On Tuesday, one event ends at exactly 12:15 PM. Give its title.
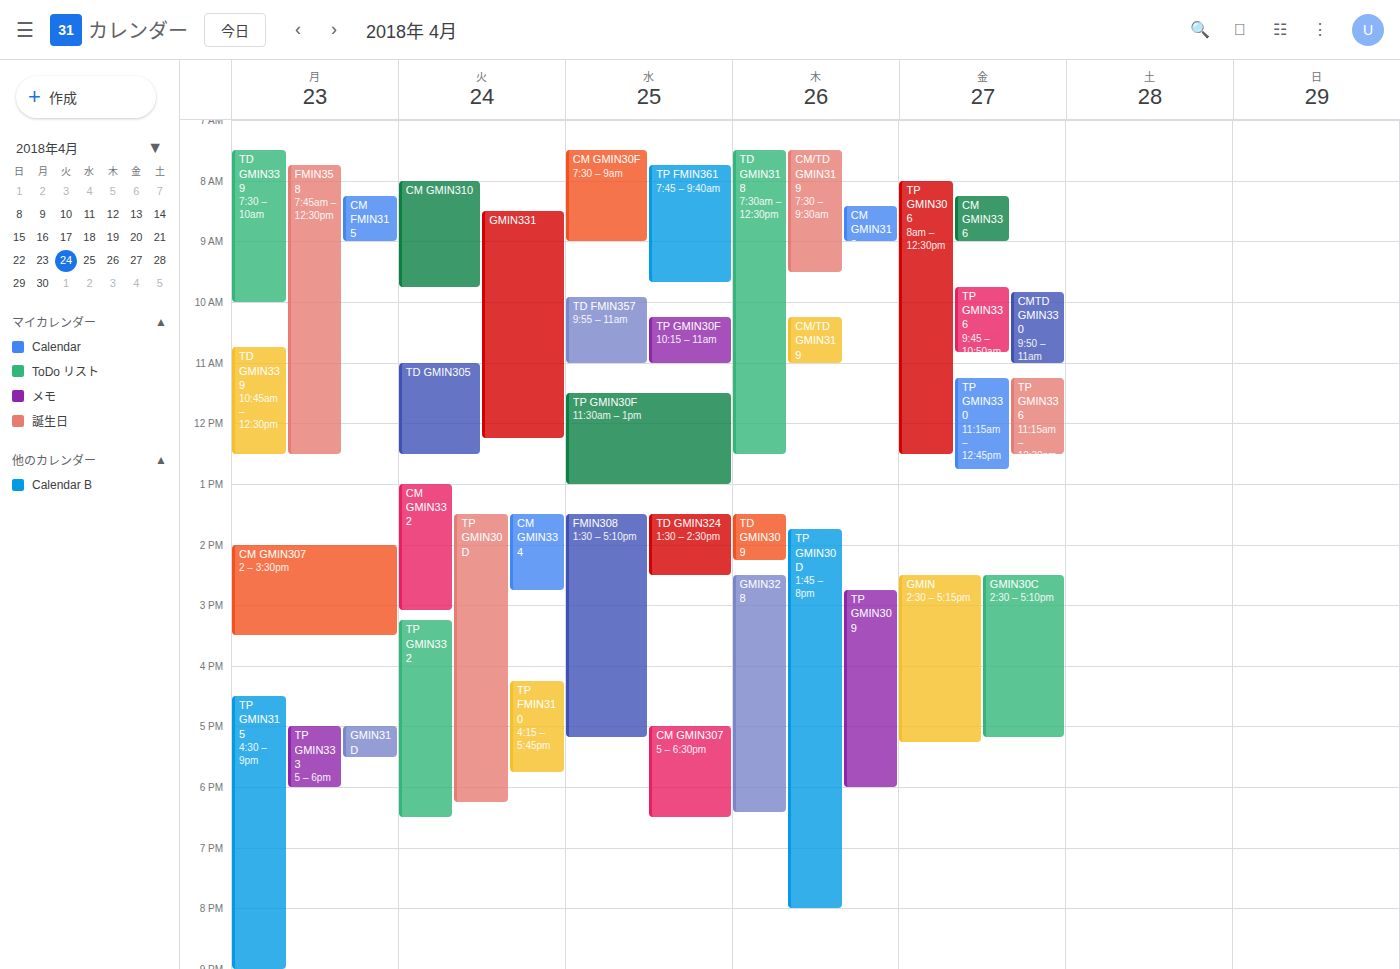
"GMIN331"